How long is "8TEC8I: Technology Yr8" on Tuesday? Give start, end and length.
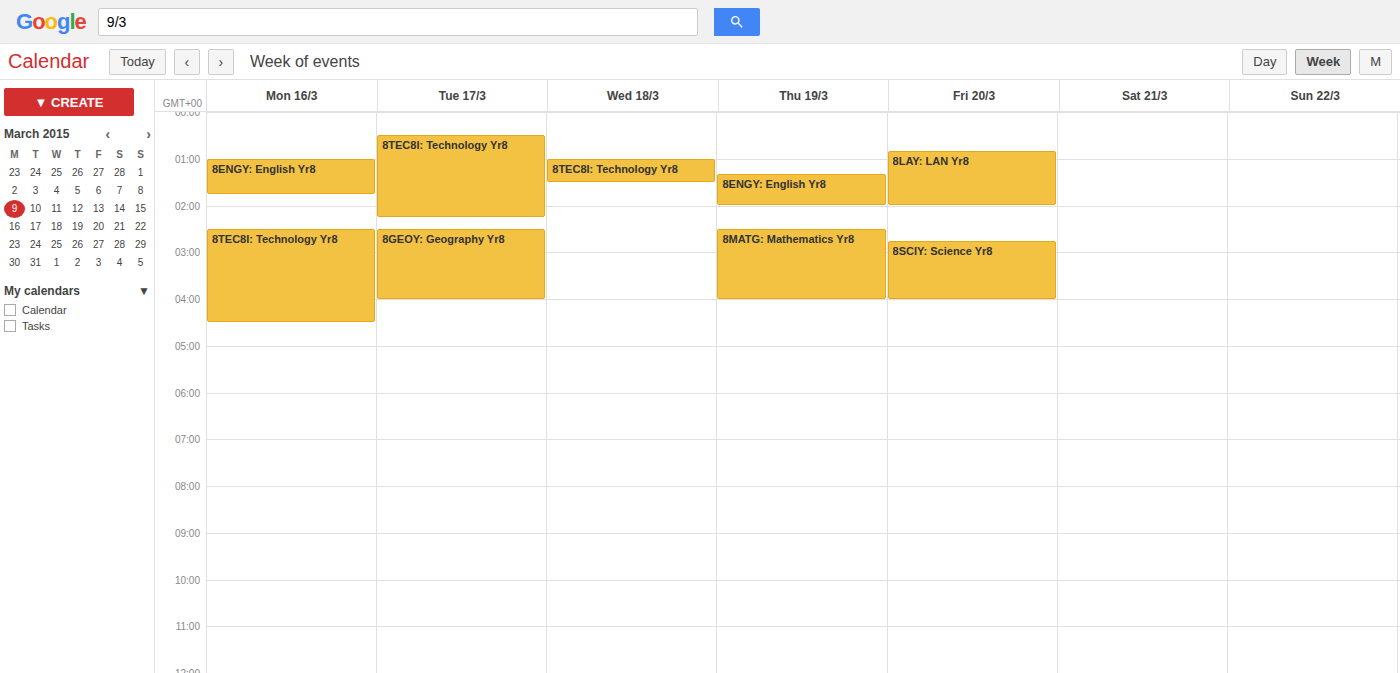
12:30 AM to 2:15 AM, 1 hour 45 minutes